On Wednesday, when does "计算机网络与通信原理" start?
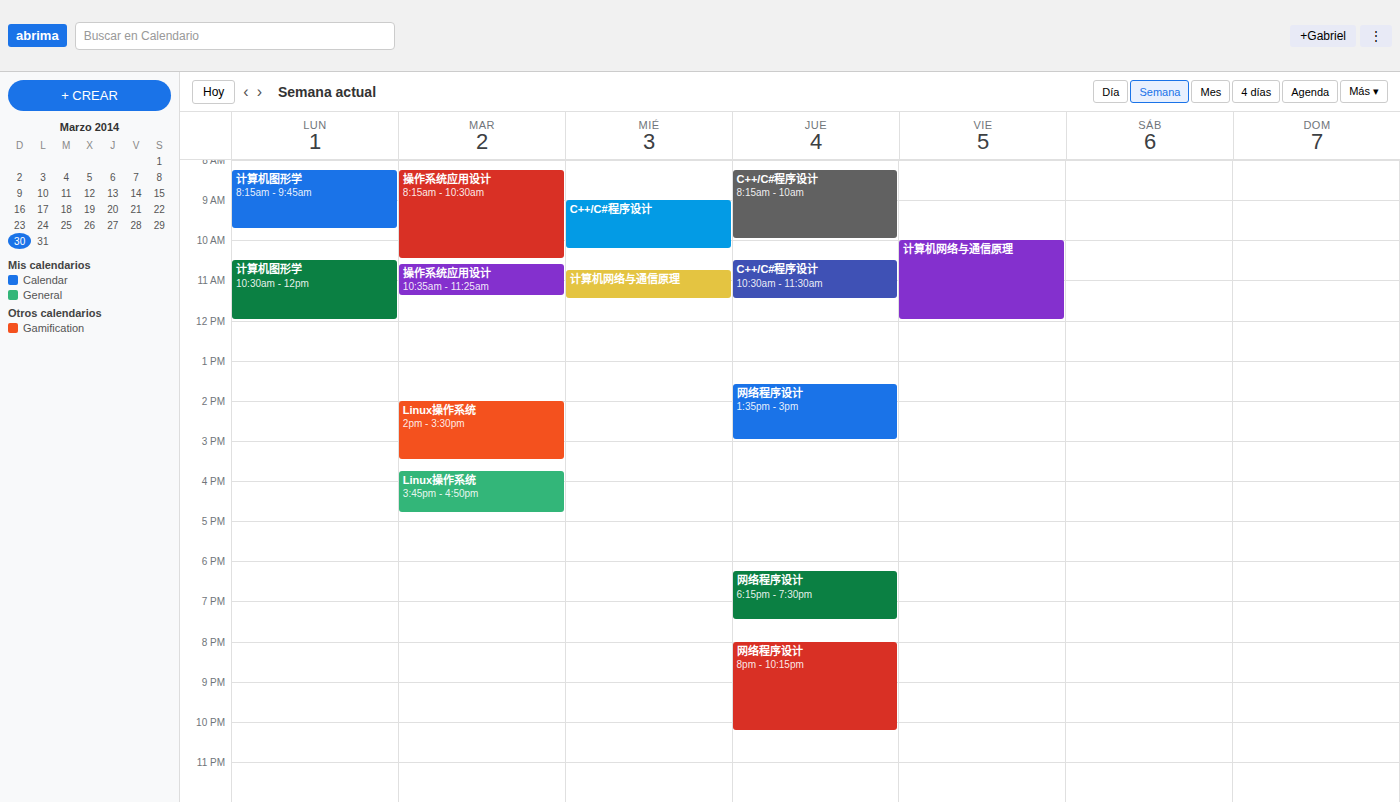
10:45 AM